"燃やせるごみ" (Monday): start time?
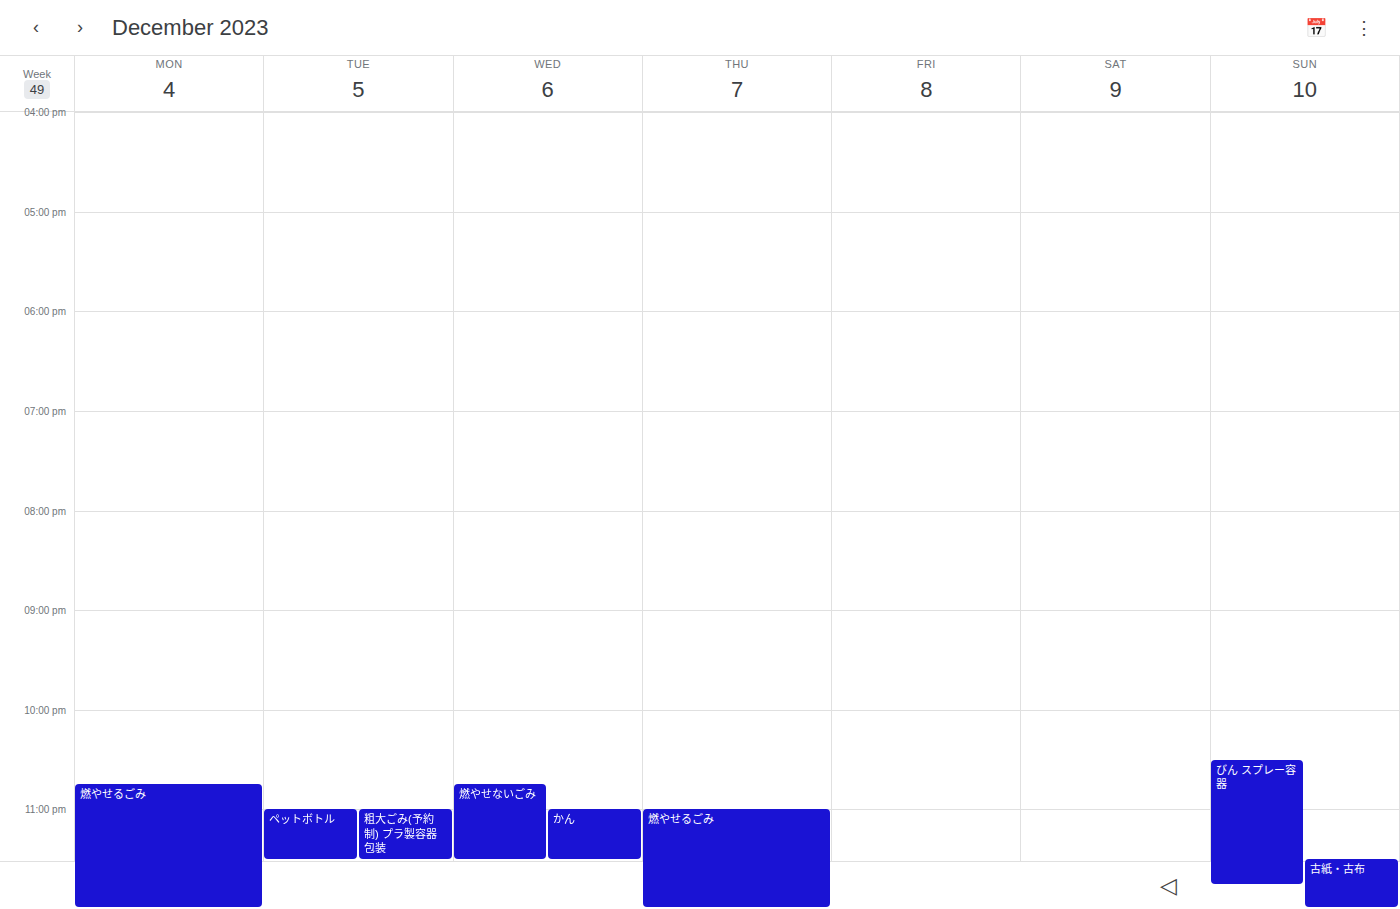
10:45 PM